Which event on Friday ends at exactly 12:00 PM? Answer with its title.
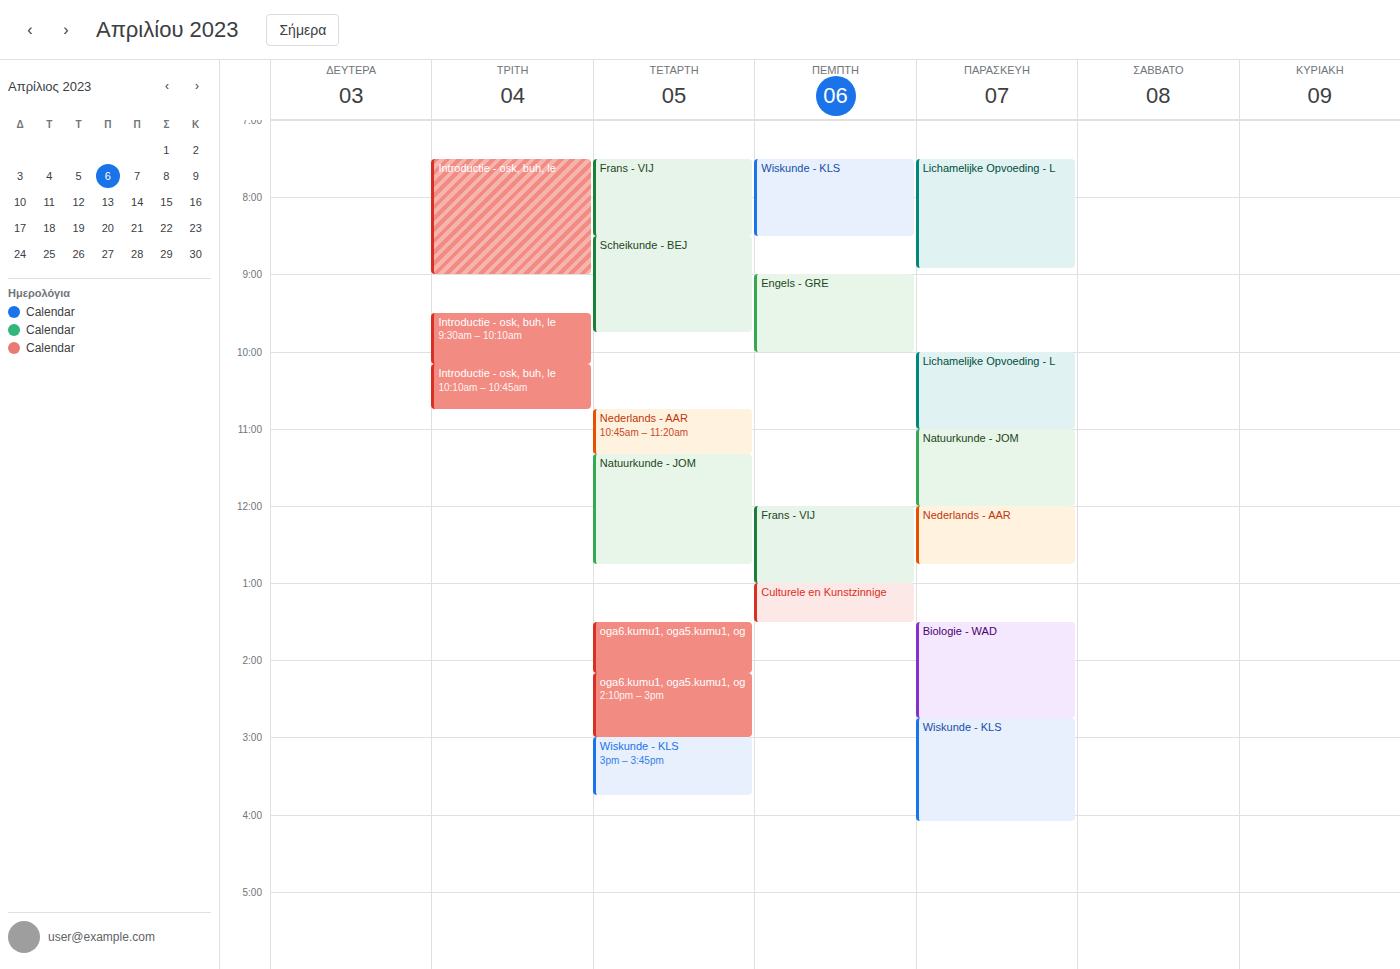
"Natuurkunde - JOM"